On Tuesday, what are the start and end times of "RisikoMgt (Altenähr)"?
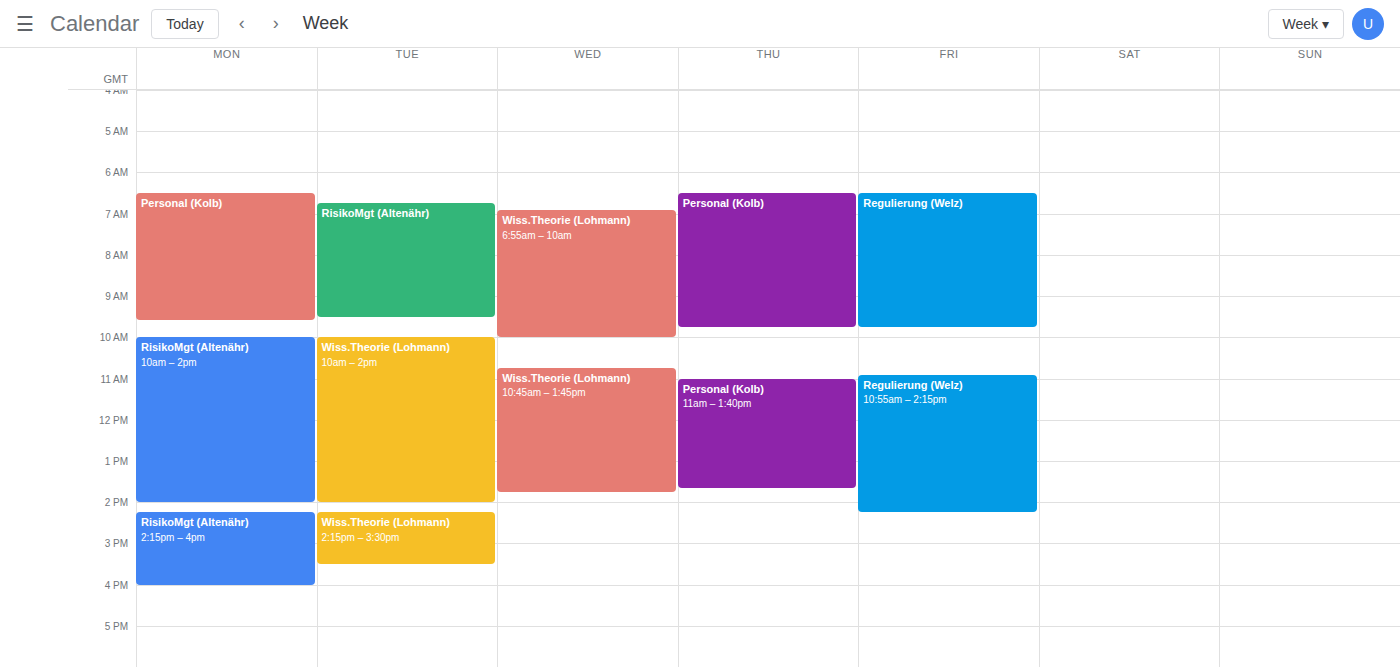
6:45 AM to 9:30 AM